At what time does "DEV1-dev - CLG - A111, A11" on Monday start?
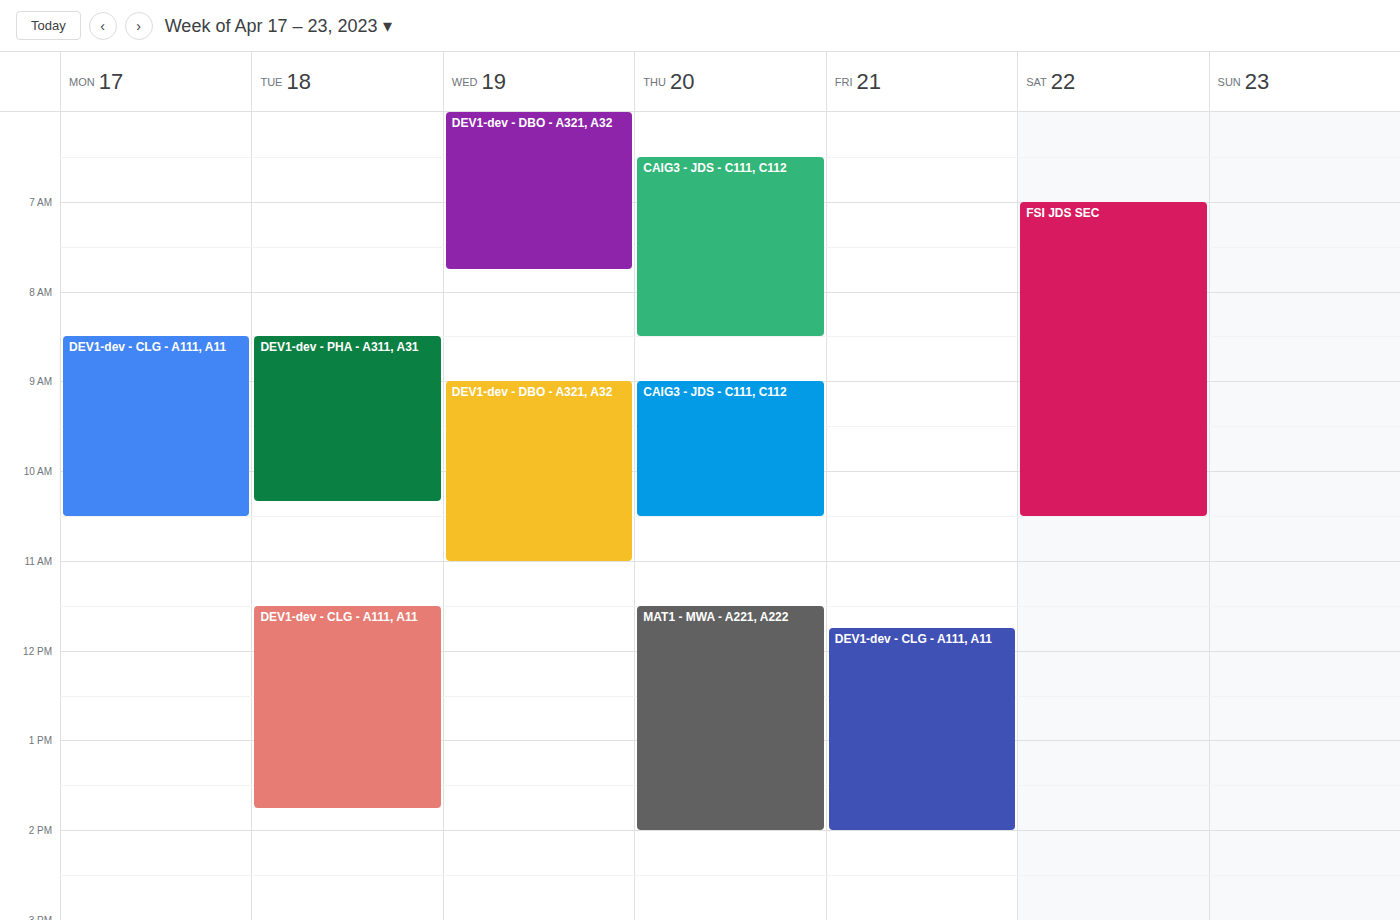
8:30 AM